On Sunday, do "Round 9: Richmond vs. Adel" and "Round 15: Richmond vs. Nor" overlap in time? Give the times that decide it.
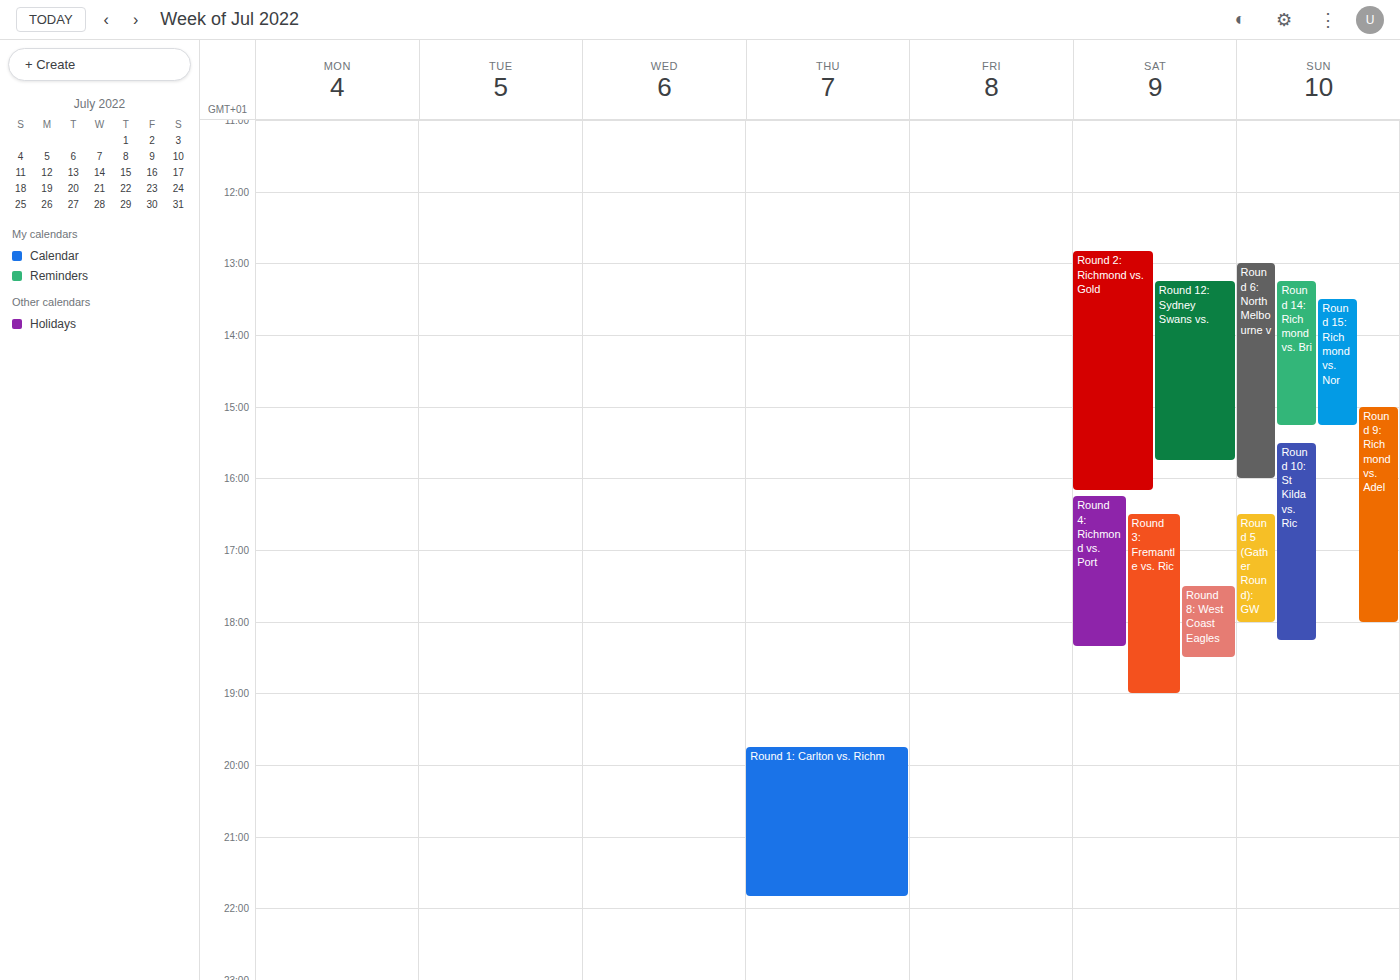
"Round 9: Richmond vs. Adel" starts at 3:00 PM, before "Round 15: Richmond vs. Nor" ends at 3:15 PM -- they overlap.